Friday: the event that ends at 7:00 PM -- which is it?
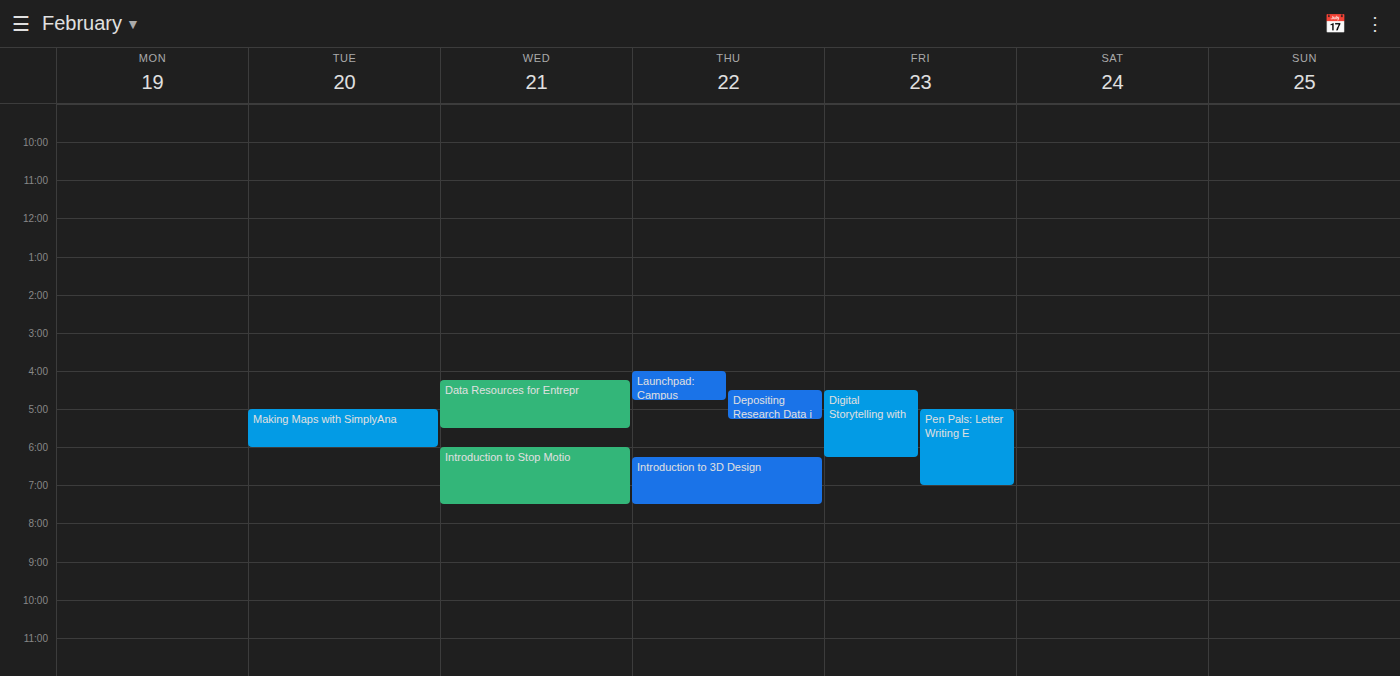
"Pen Pals: Letter Writing E"